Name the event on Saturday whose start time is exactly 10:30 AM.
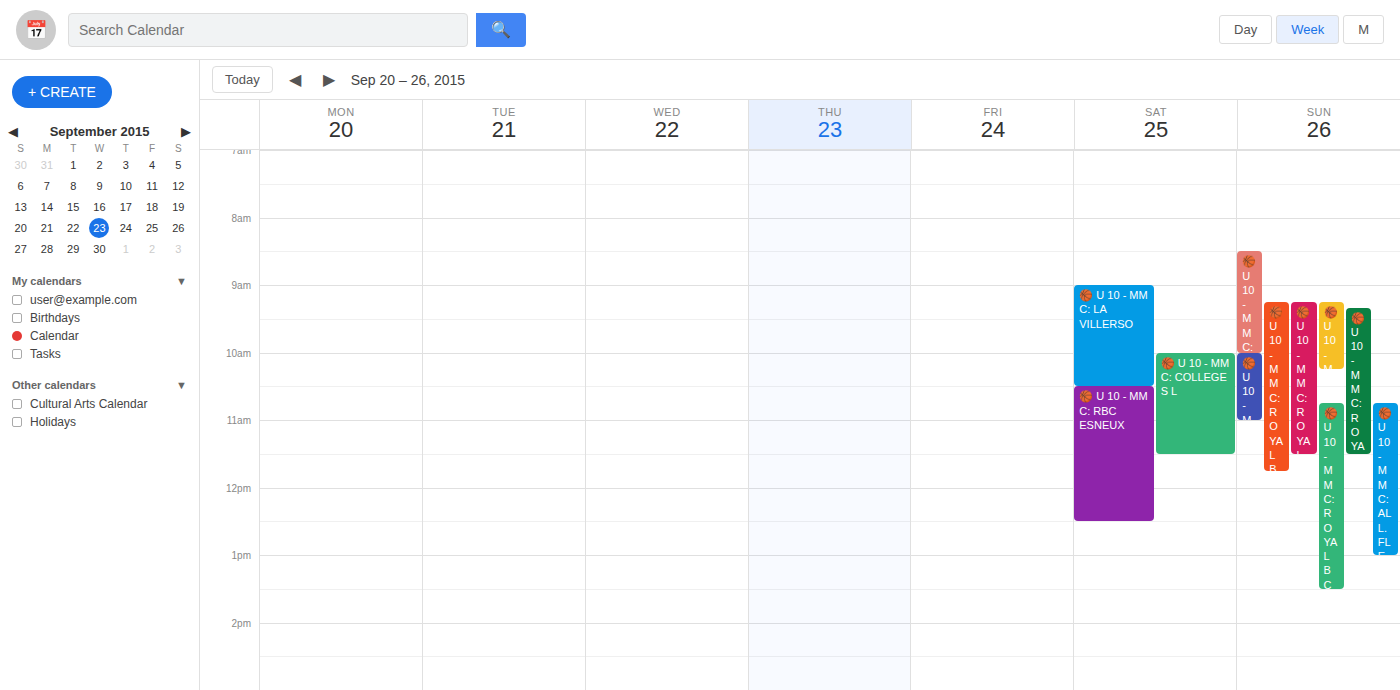
"🏀 U 10 - MM C: RBC ESNEUX"